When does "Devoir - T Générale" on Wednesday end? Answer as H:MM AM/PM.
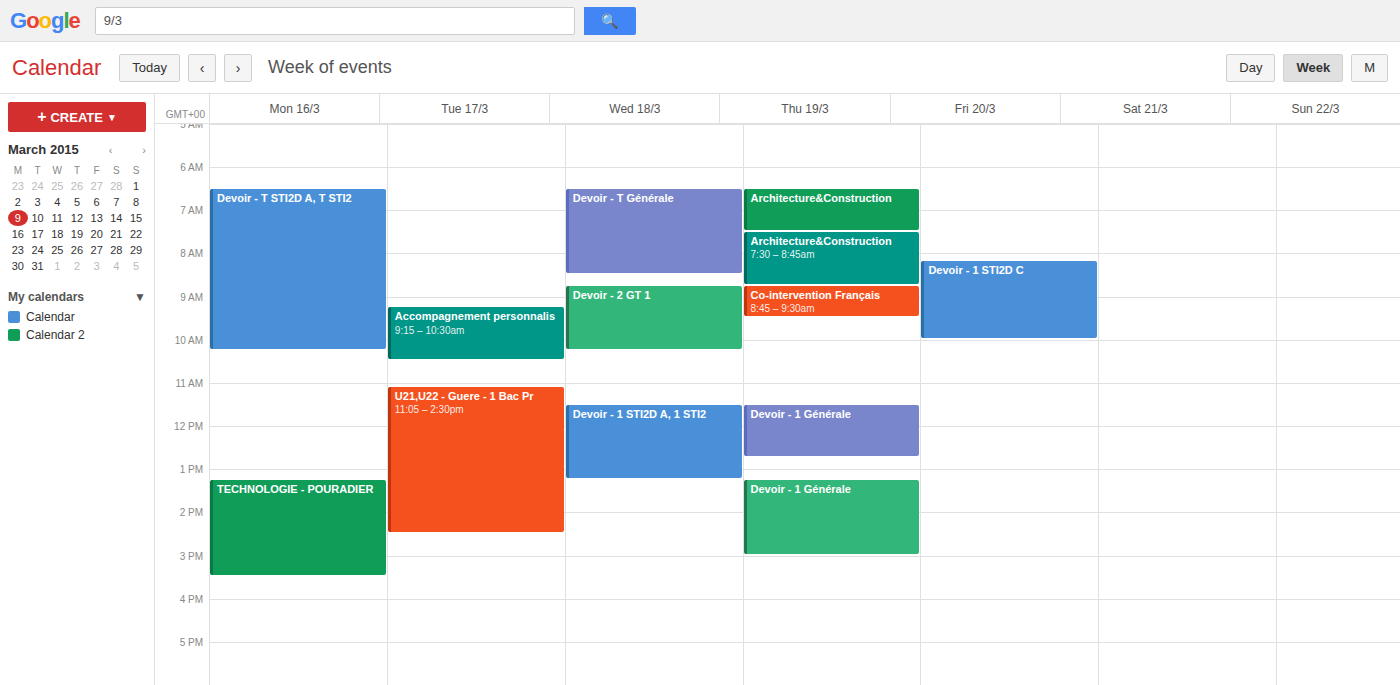
8:30 AM